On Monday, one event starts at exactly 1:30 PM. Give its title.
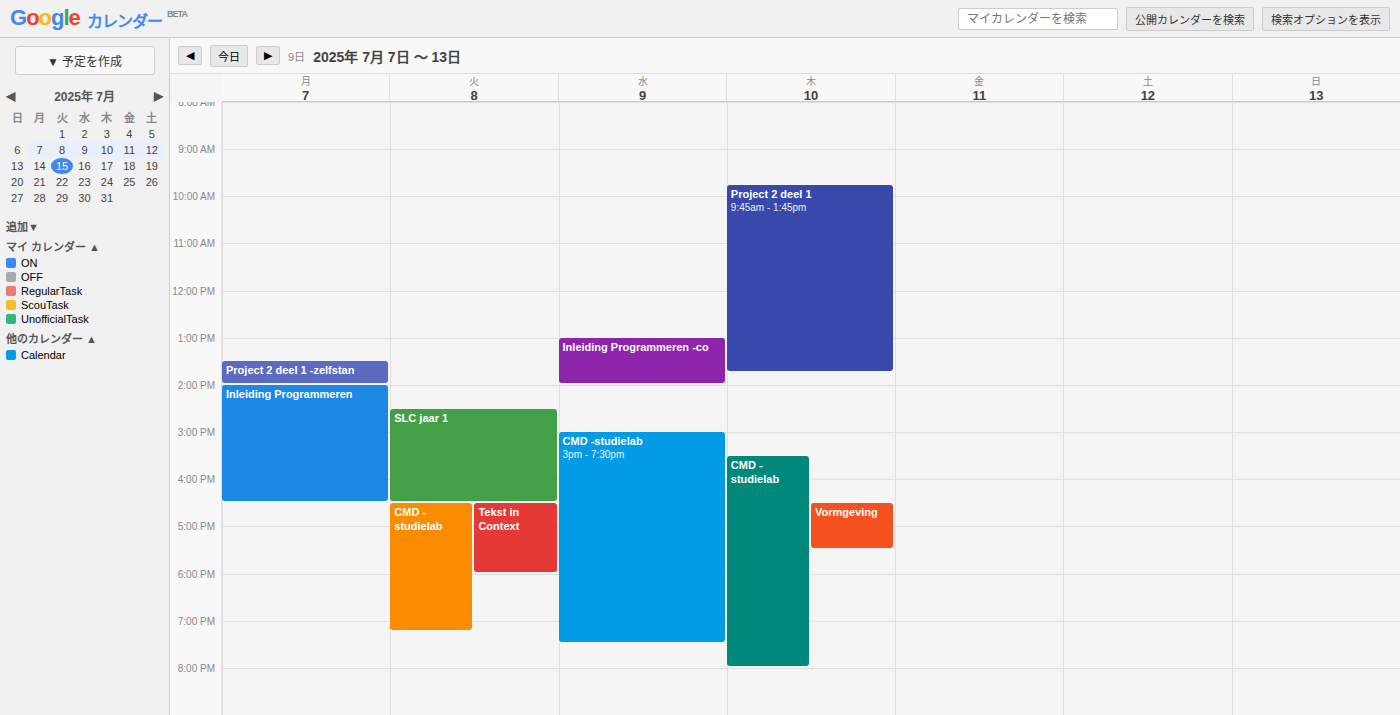
"Project 2 deel 1 -zelfstan"